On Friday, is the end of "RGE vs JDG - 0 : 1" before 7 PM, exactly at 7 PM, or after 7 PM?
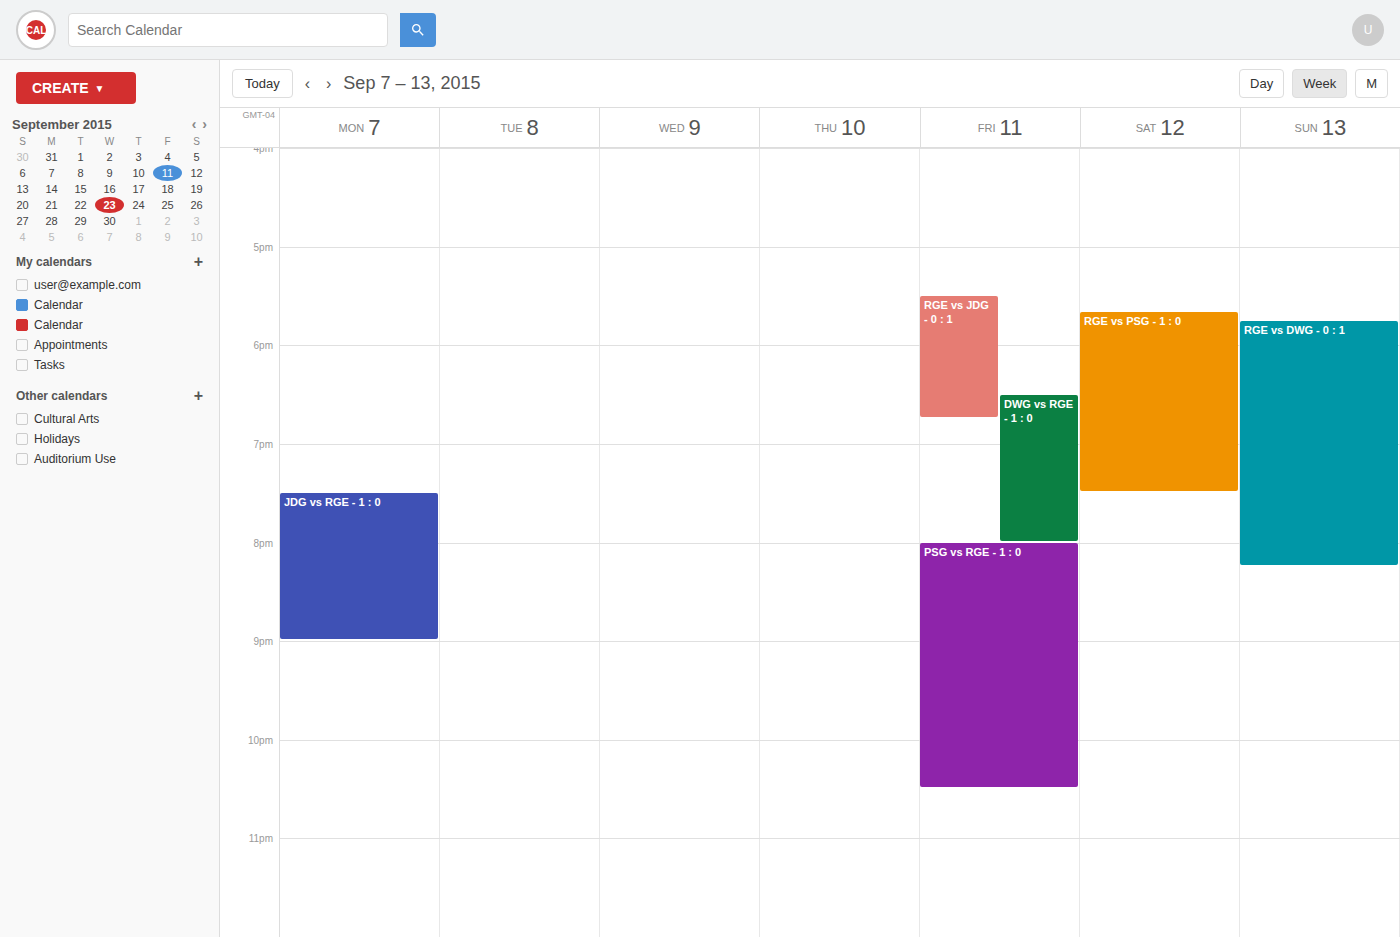
6:45 PM -- before 7 PM, 15 minutes above the 7 PM line.